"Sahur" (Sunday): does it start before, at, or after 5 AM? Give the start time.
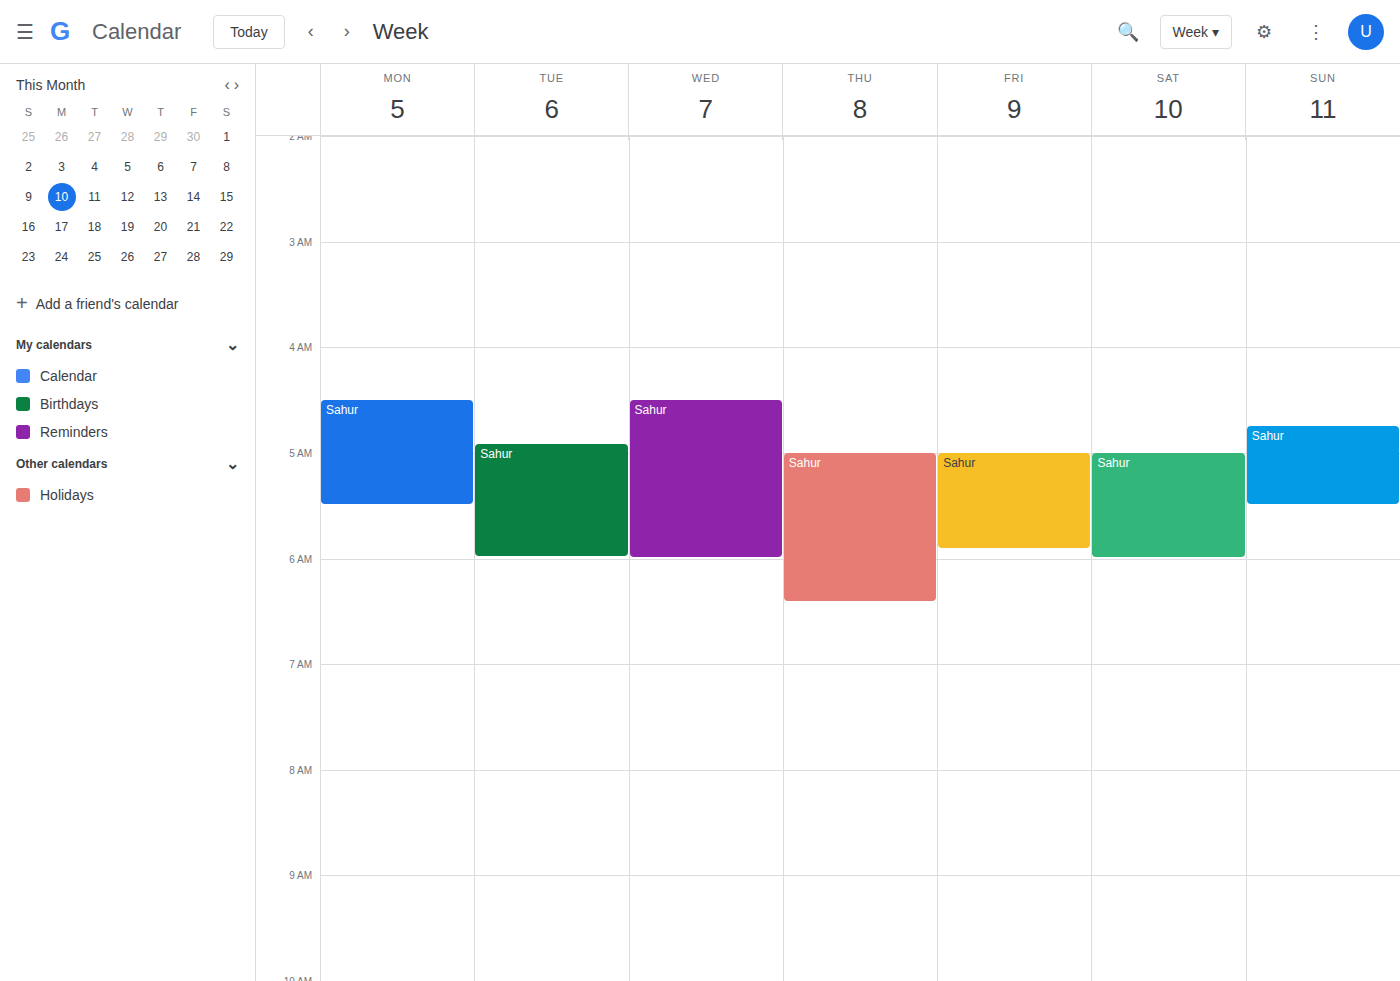
4:45 AM -- before 5 AM, 15 minutes above the 5 AM line.